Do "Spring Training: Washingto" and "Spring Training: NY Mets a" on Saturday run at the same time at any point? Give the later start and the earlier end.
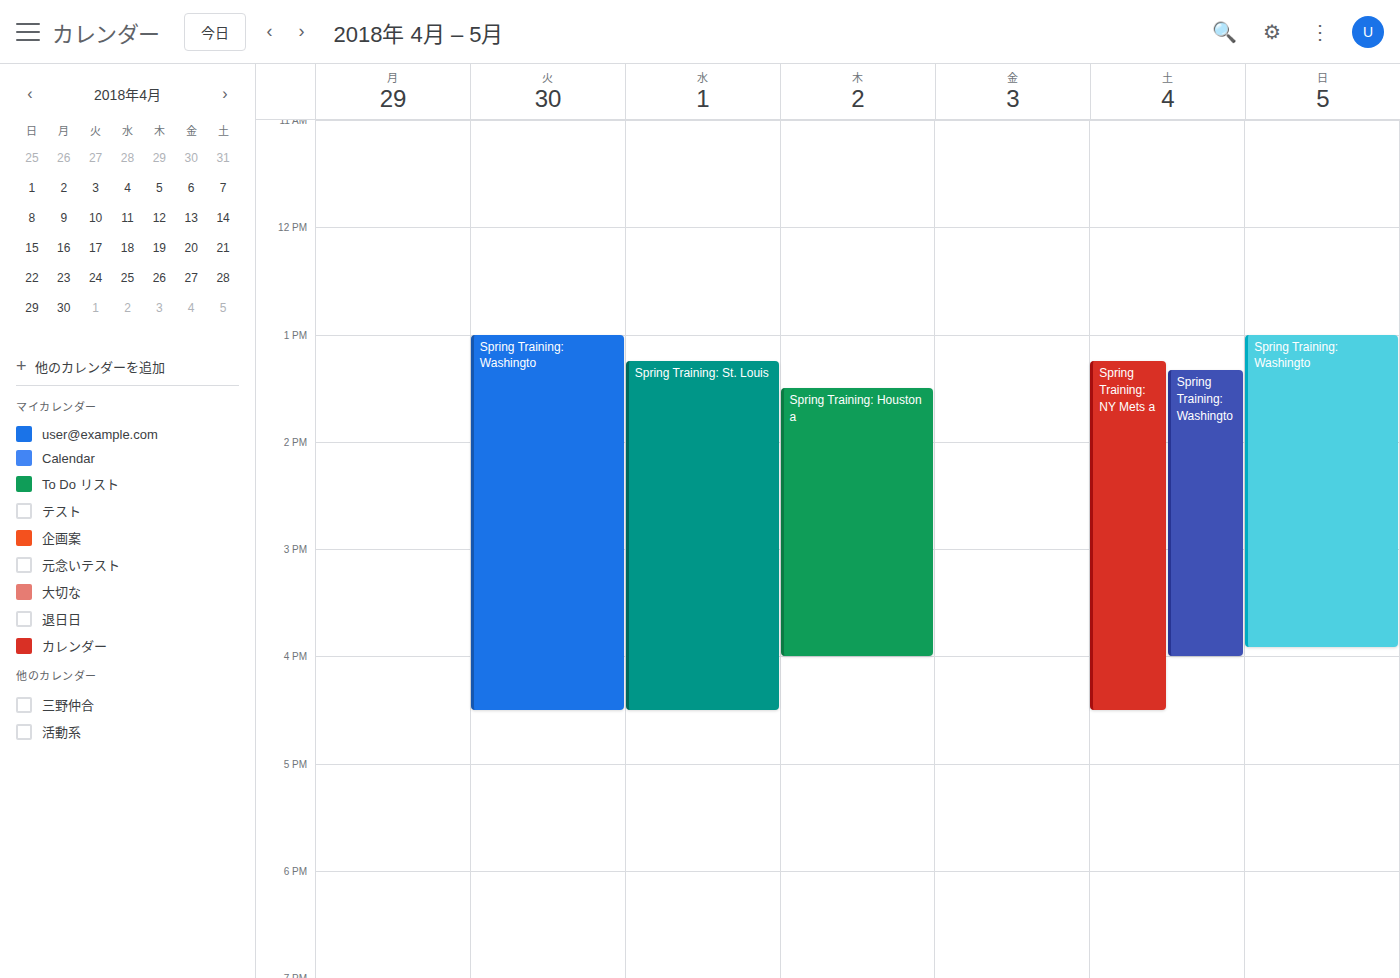
"Spring Training: Washingto" runs 1:20 PM to 4:00 PM, inside "Spring Training: NY Mets a" -- they overlap.